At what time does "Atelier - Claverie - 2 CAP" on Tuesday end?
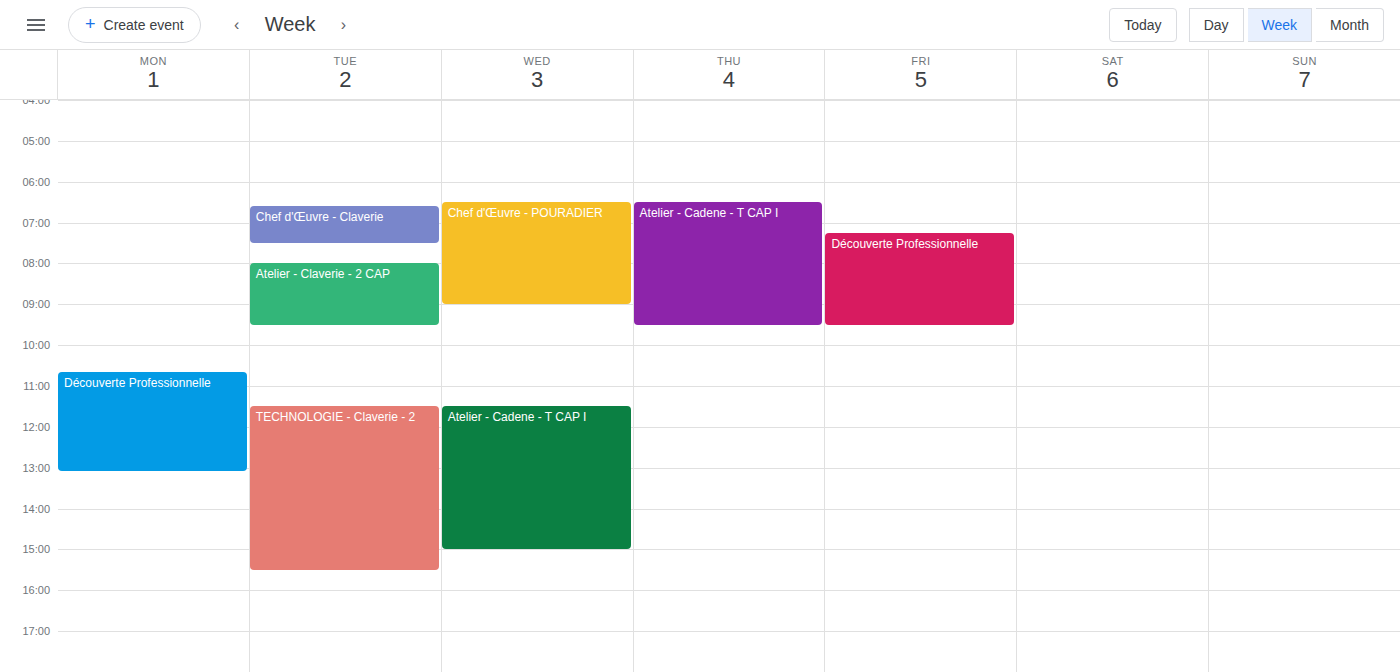
9:30 AM